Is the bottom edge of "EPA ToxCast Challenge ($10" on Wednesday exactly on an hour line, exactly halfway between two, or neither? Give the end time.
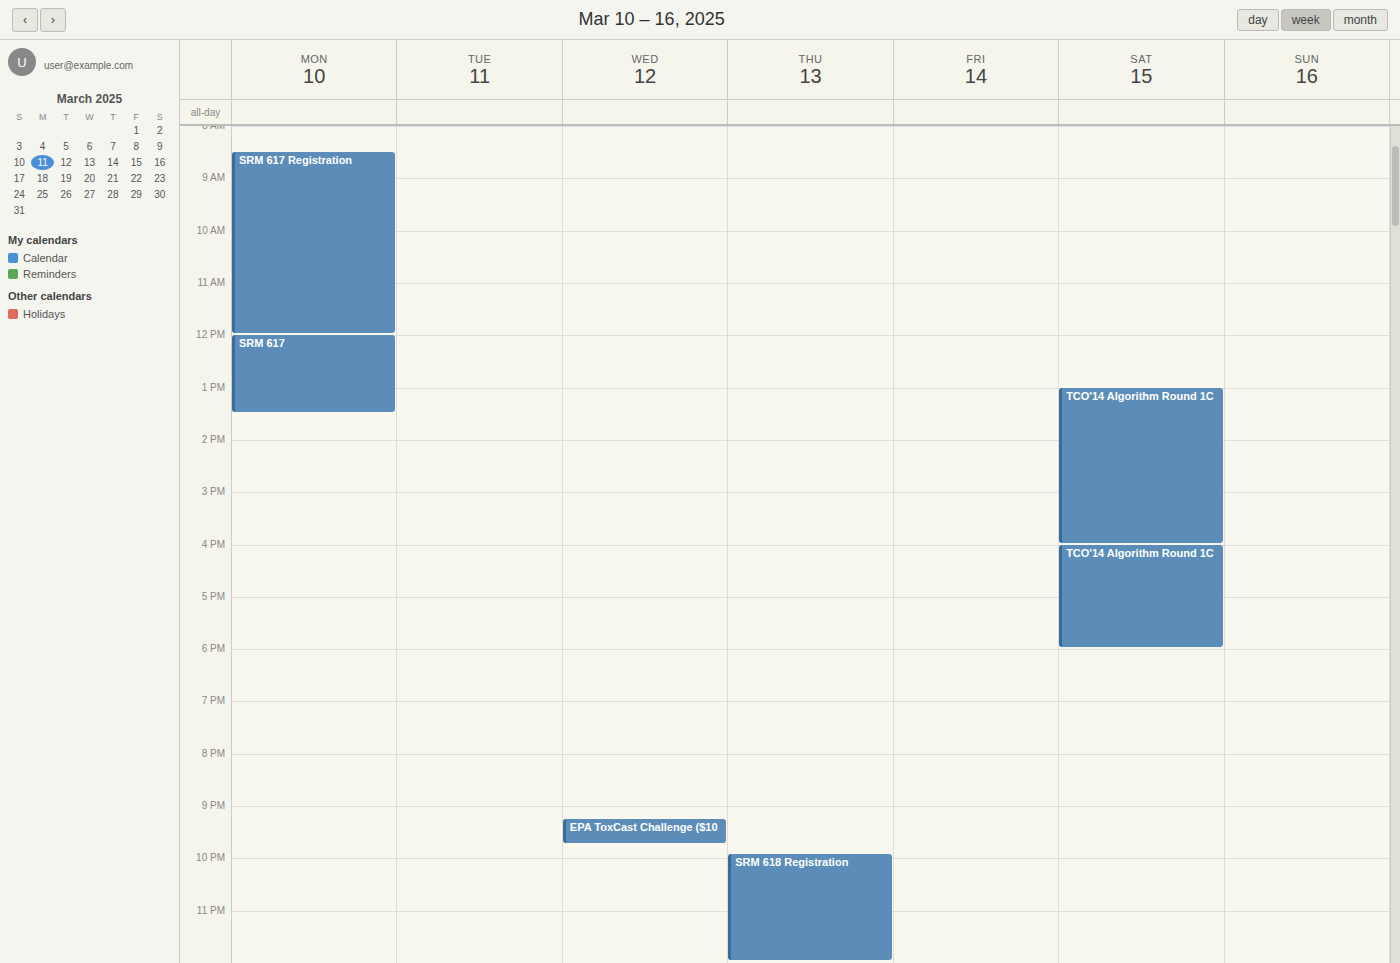
9:45 PM -- neither: three quarters of the way from the 9 PM line to the 10 PM line.